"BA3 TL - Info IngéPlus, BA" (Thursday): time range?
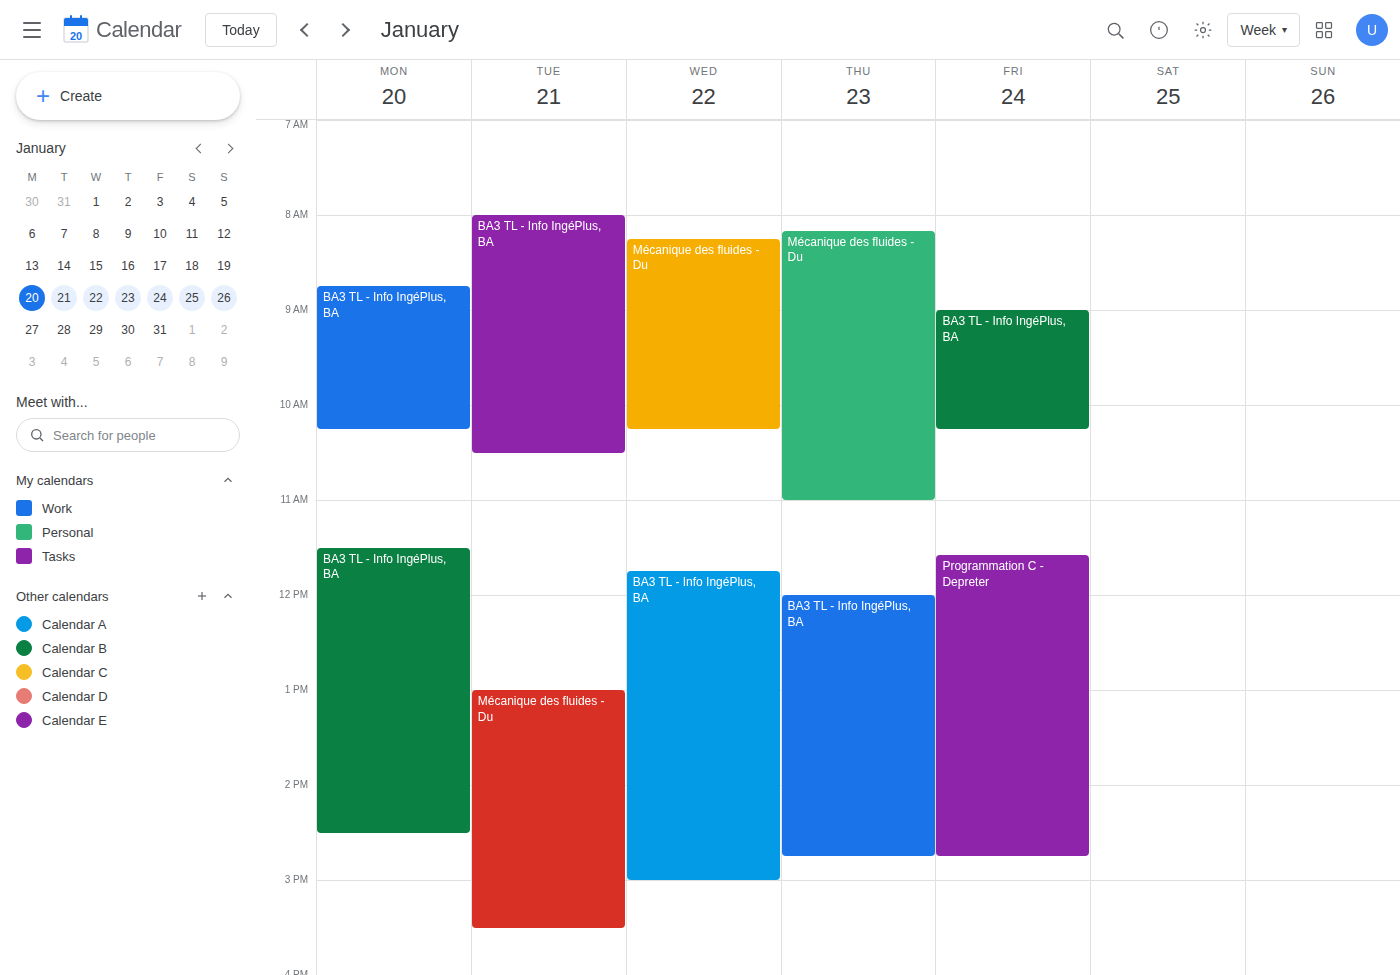
12:00 PM to 2:45 PM